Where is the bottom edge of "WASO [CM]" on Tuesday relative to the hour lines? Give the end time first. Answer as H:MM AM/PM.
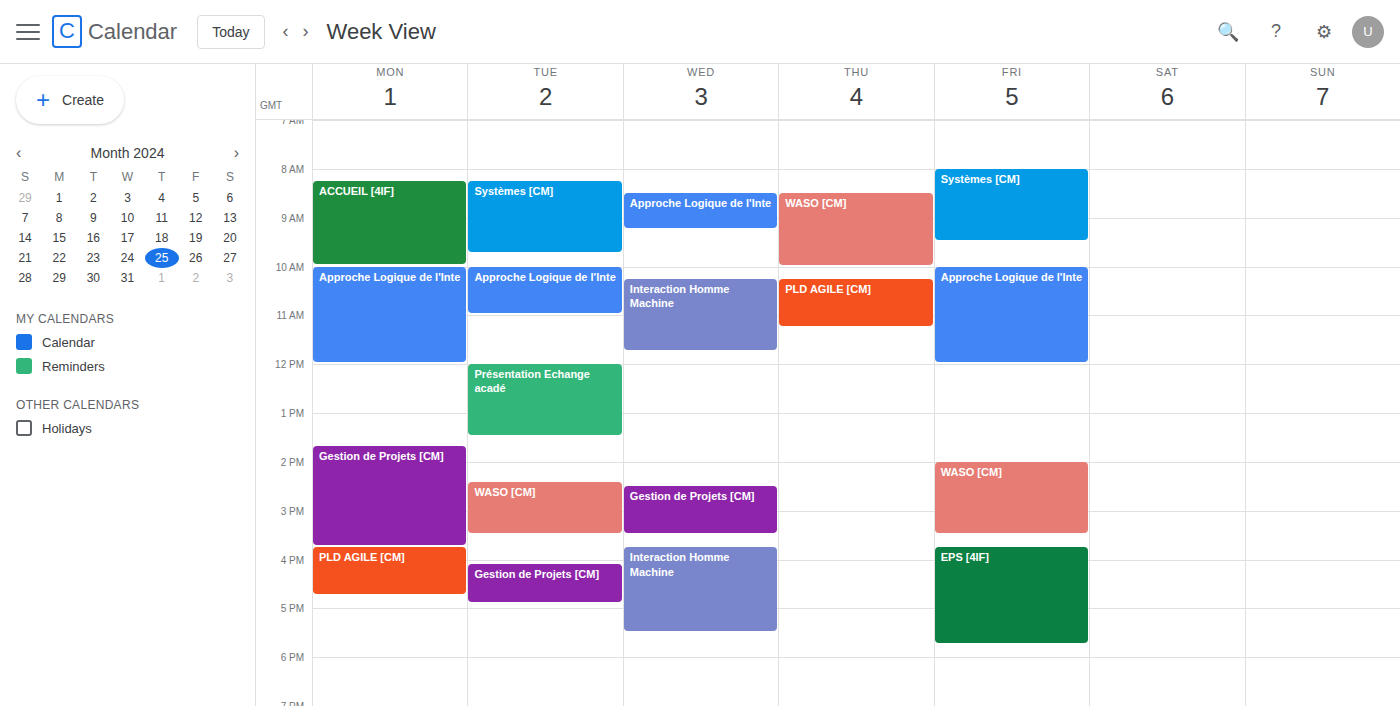
3:30 PM -- halfway between the 3 PM and 4 PM lines.